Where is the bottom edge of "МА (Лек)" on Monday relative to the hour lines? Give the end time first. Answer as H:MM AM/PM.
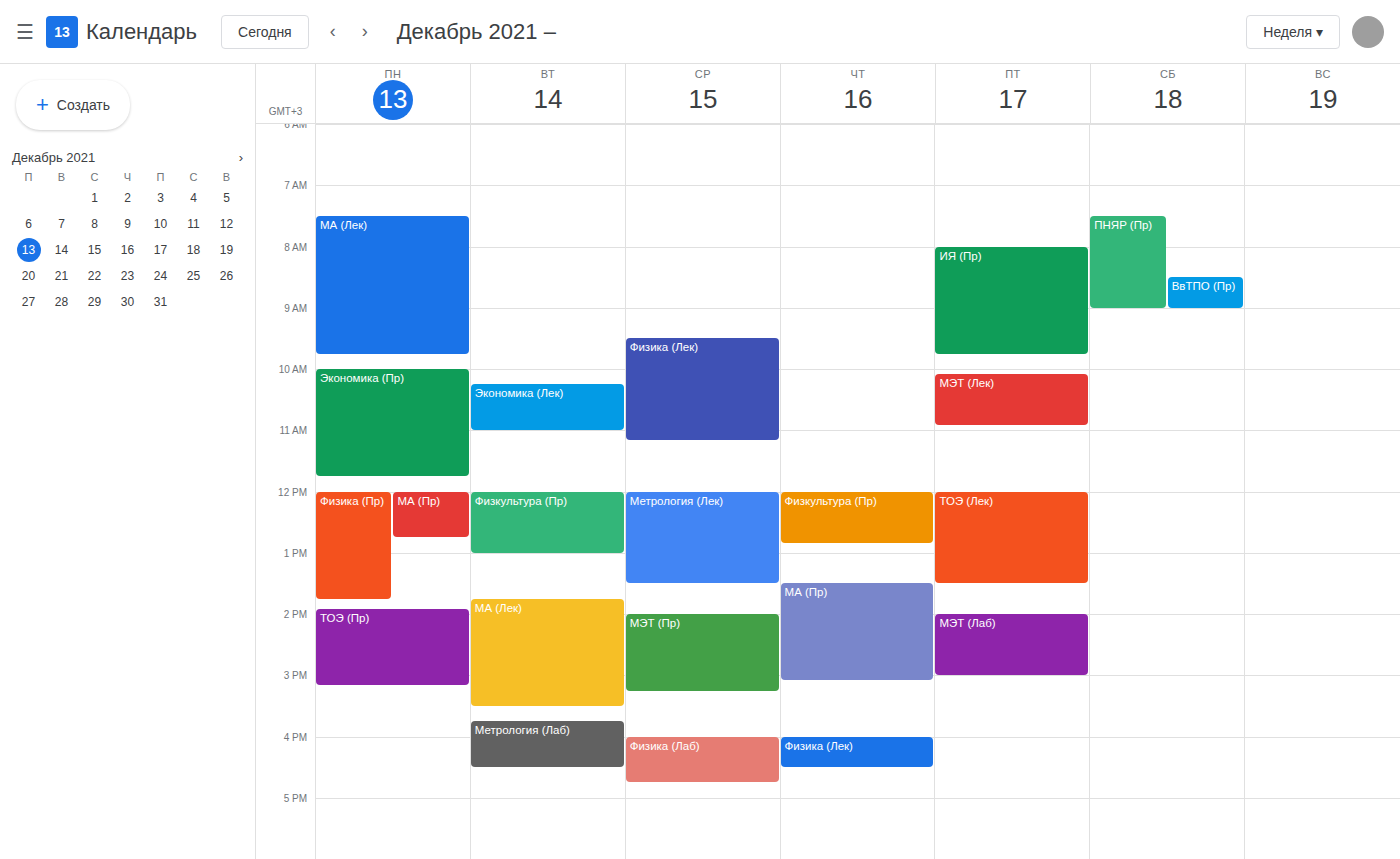
9:45 AM -- neither: three quarters of the way from the 9 AM line to the 10 AM line.